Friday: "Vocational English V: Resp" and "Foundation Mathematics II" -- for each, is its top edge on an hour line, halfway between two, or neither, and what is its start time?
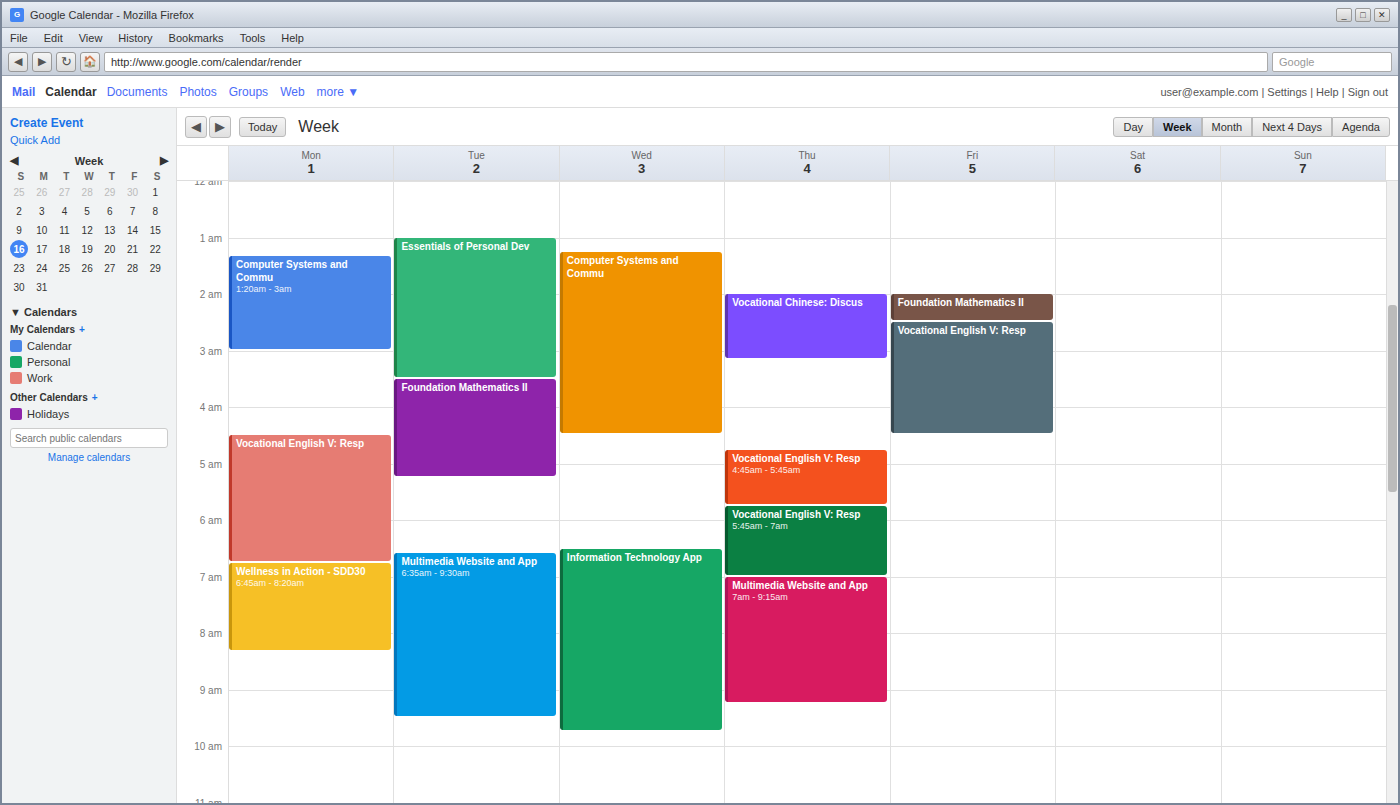
"Vocational English V: Resp": 2:30 AM, halfway between the 2 AM and 3 AM lines. "Foundation Mathematics II": 2:00 AM, exactly on the 2 AM line.